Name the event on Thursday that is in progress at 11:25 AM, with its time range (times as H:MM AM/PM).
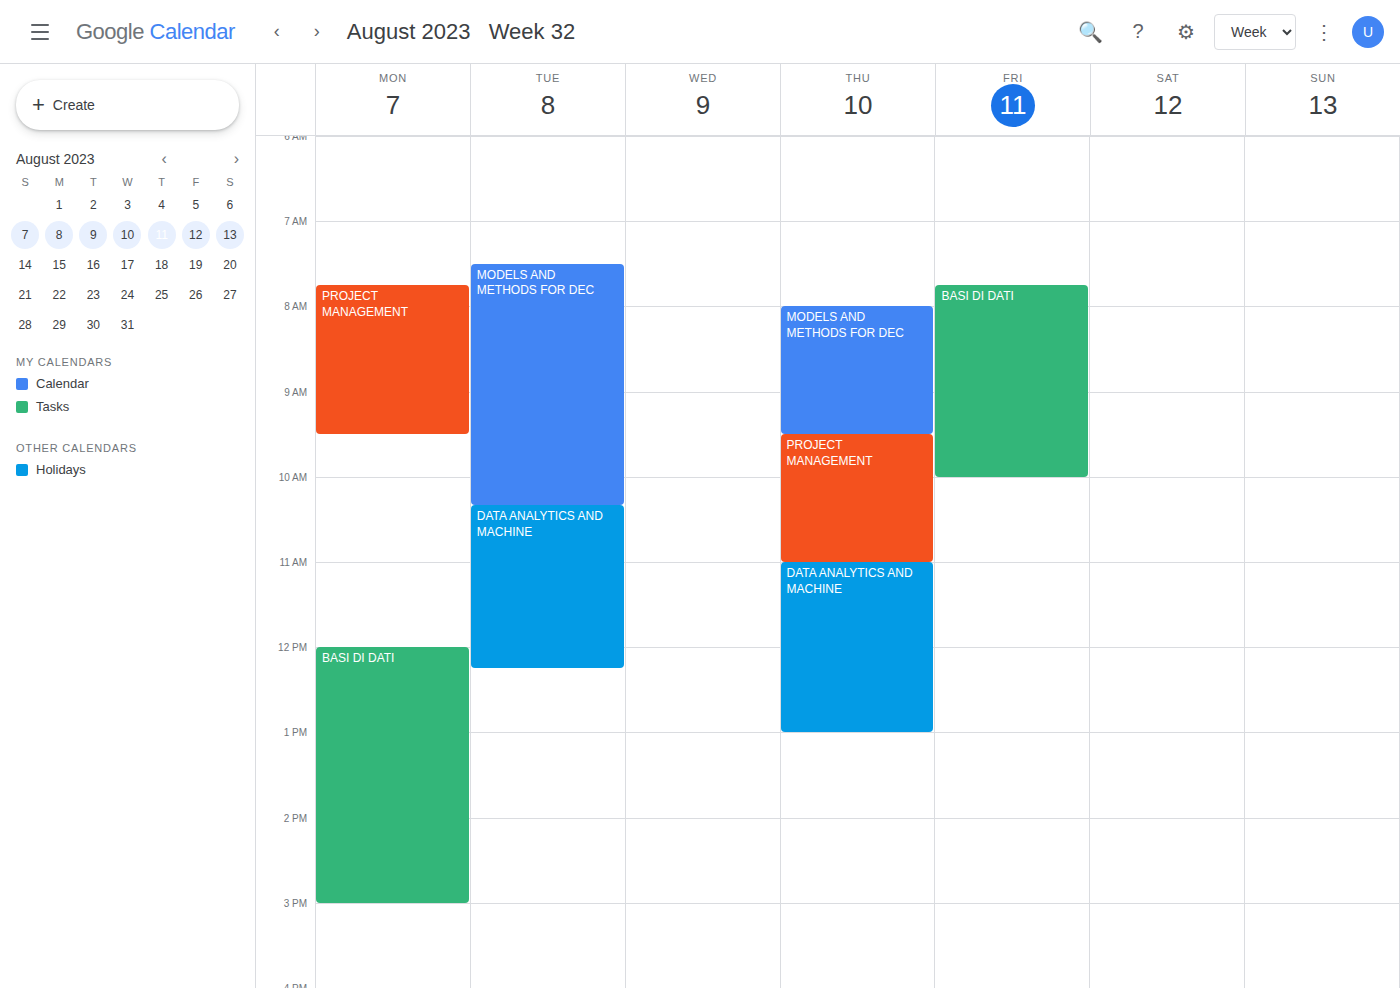
"DATA ANALYTICS AND MACHINE", 11:00 AM to 1:00 PM